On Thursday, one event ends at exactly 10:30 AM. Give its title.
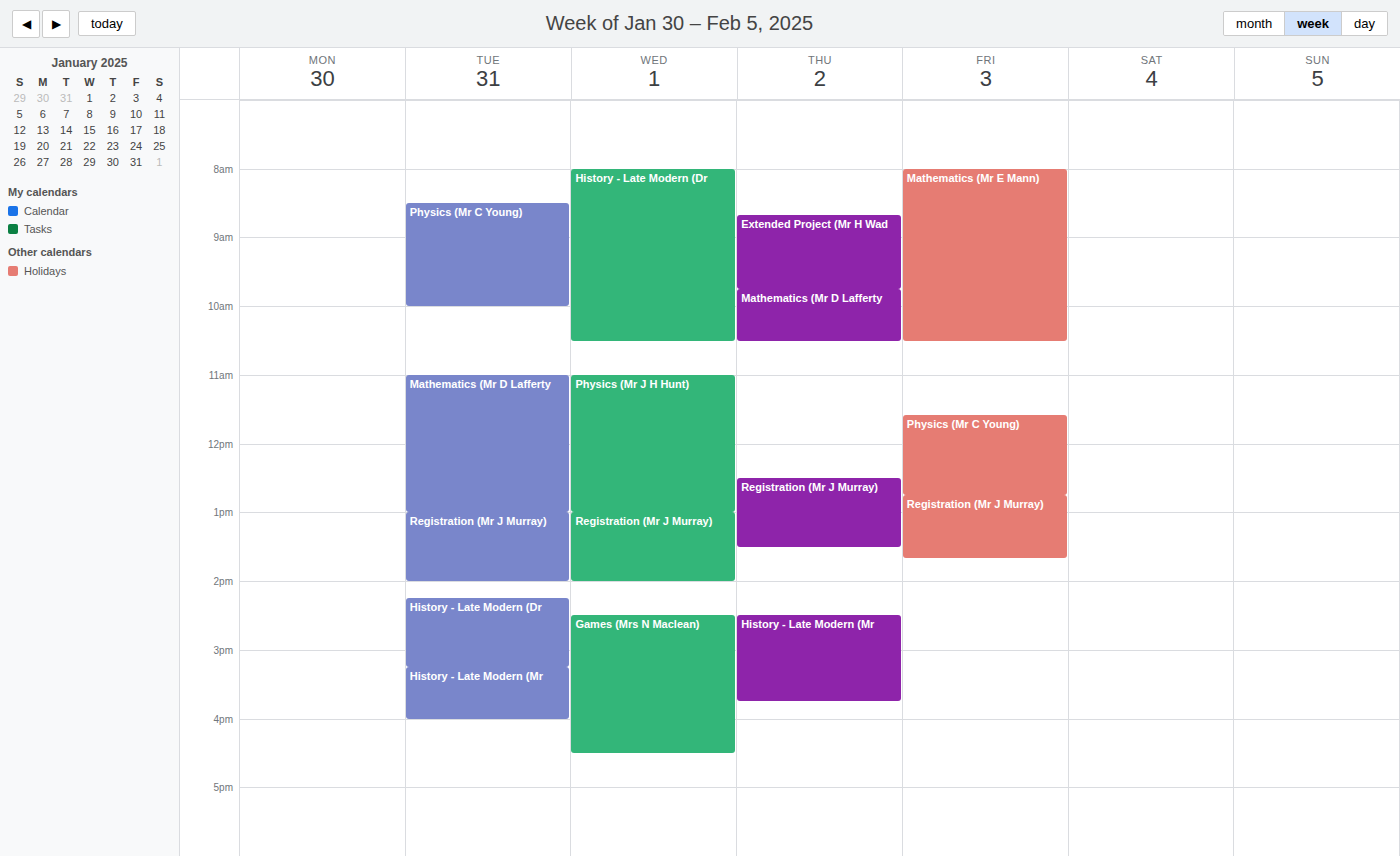
"Mathematics (Mr D Lafferty"